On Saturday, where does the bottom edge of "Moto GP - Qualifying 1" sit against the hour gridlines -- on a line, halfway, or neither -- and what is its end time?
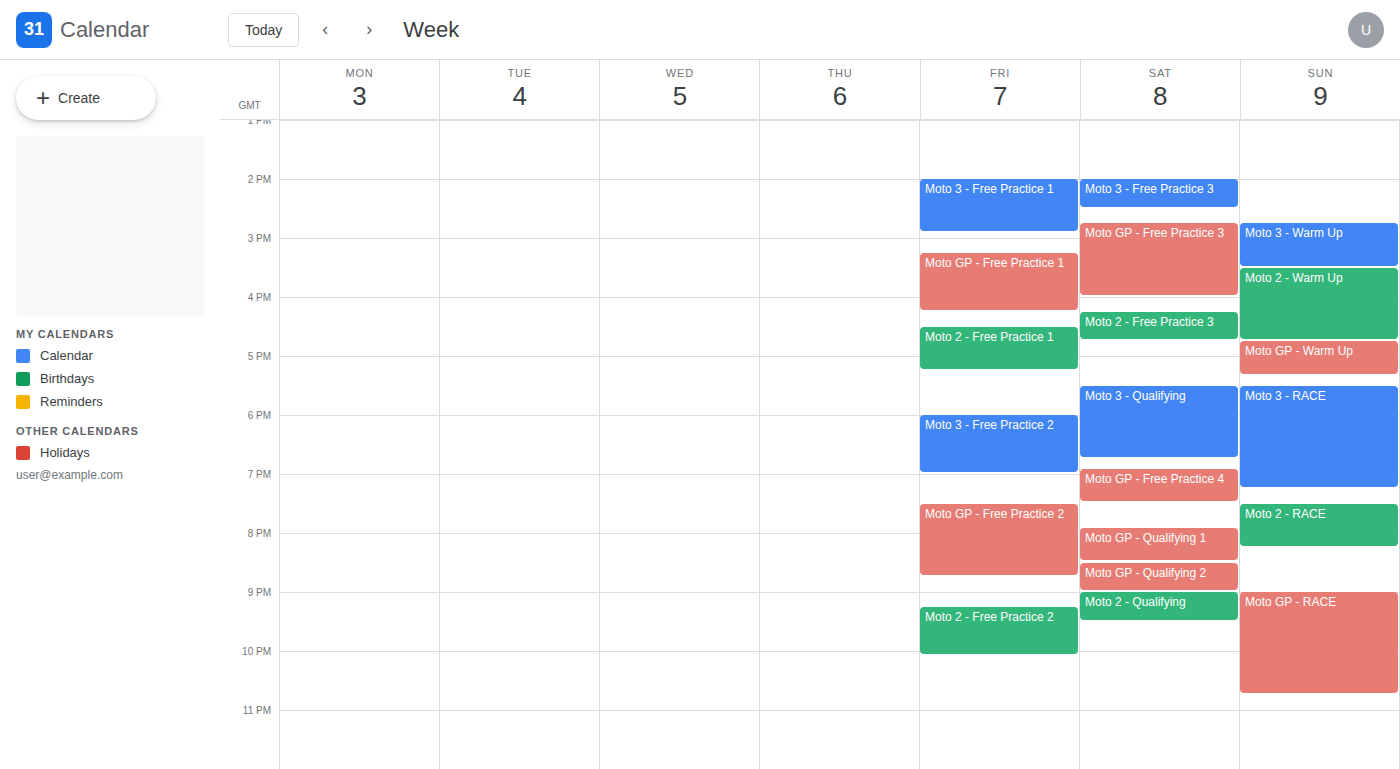
8:30 PM -- halfway between the 8 PM and 9 PM lines.